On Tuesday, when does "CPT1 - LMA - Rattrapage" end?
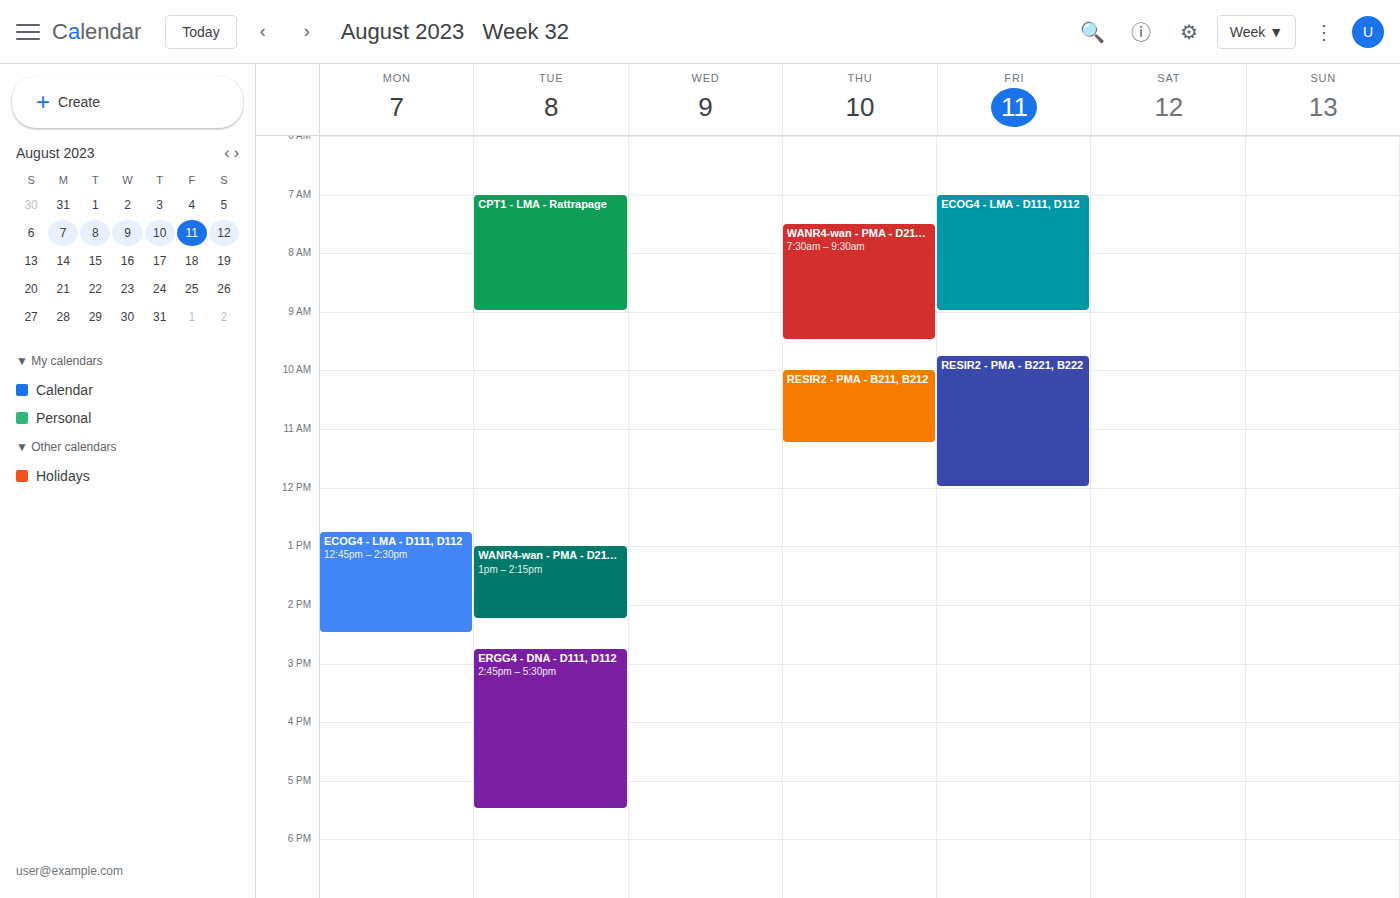
9:00 AM